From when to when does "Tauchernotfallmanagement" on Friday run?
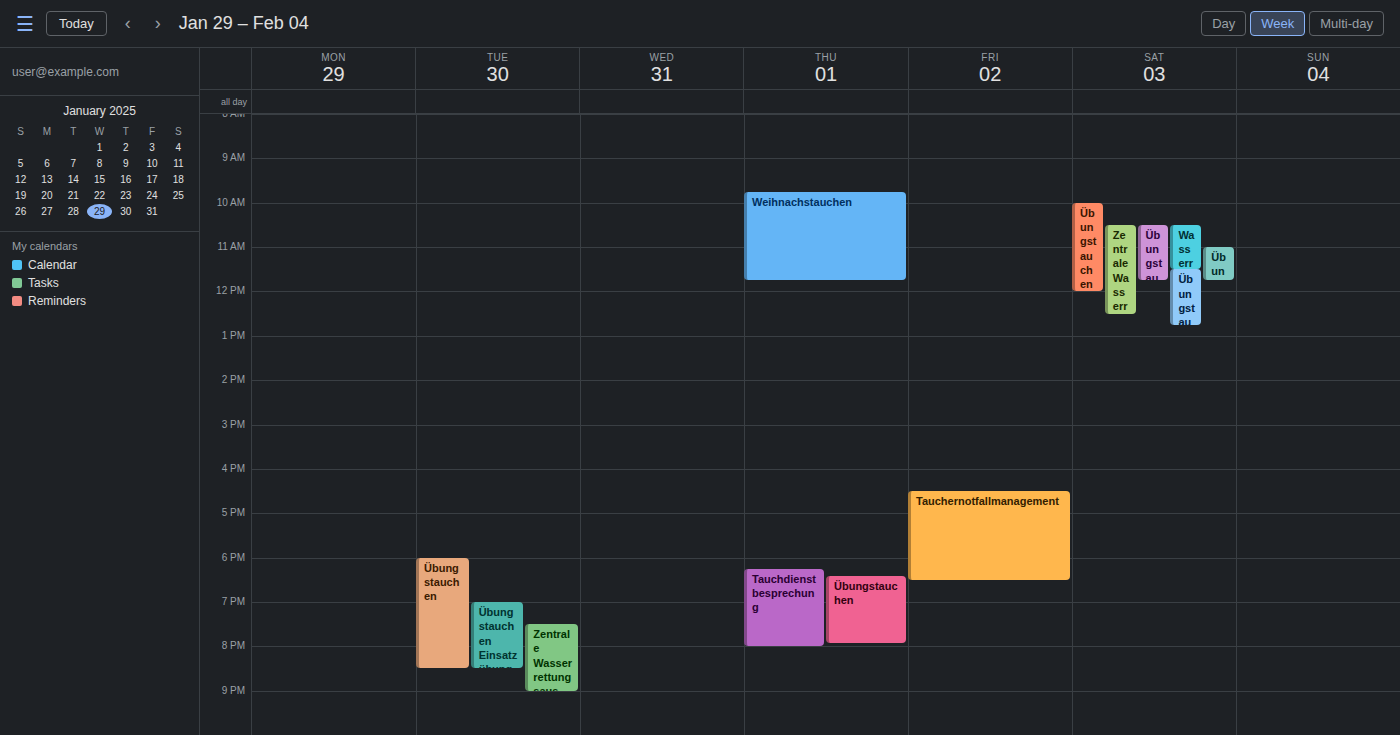
4:30 PM to 6:30 PM